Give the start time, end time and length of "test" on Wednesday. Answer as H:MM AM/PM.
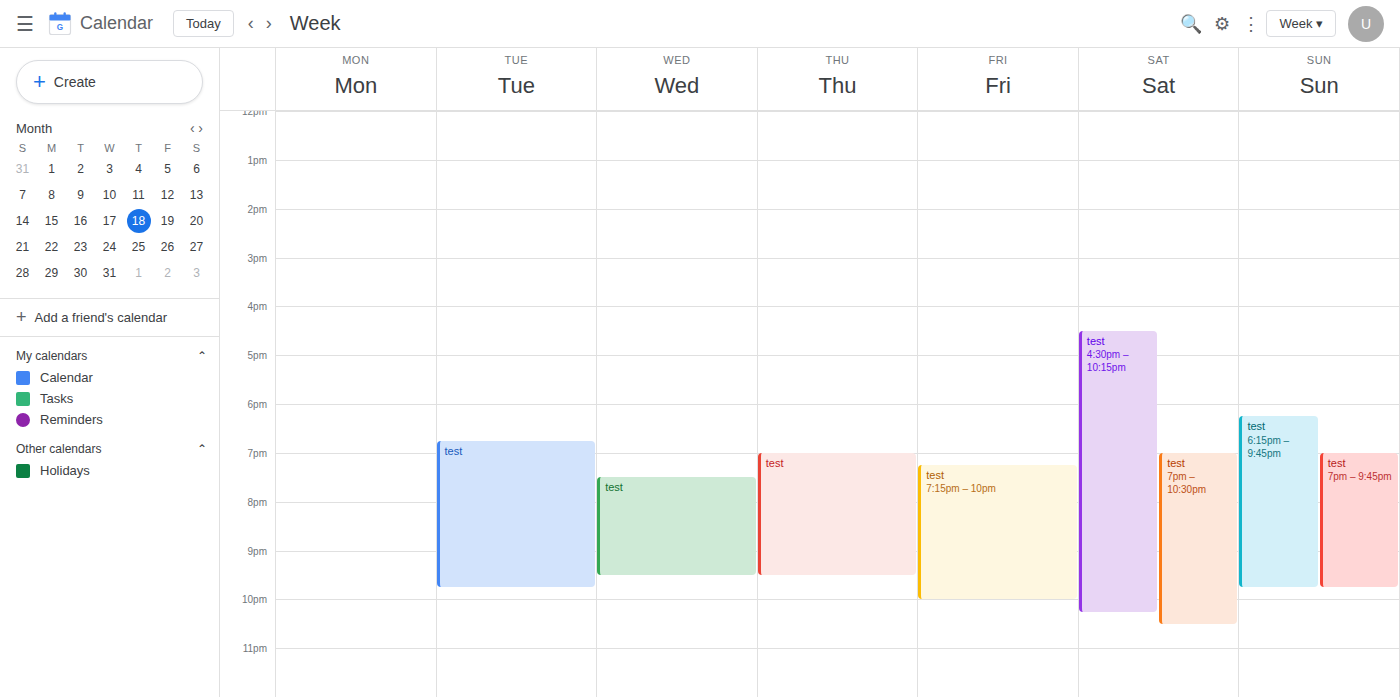
7:30 PM to 9:30 PM, 2 hours